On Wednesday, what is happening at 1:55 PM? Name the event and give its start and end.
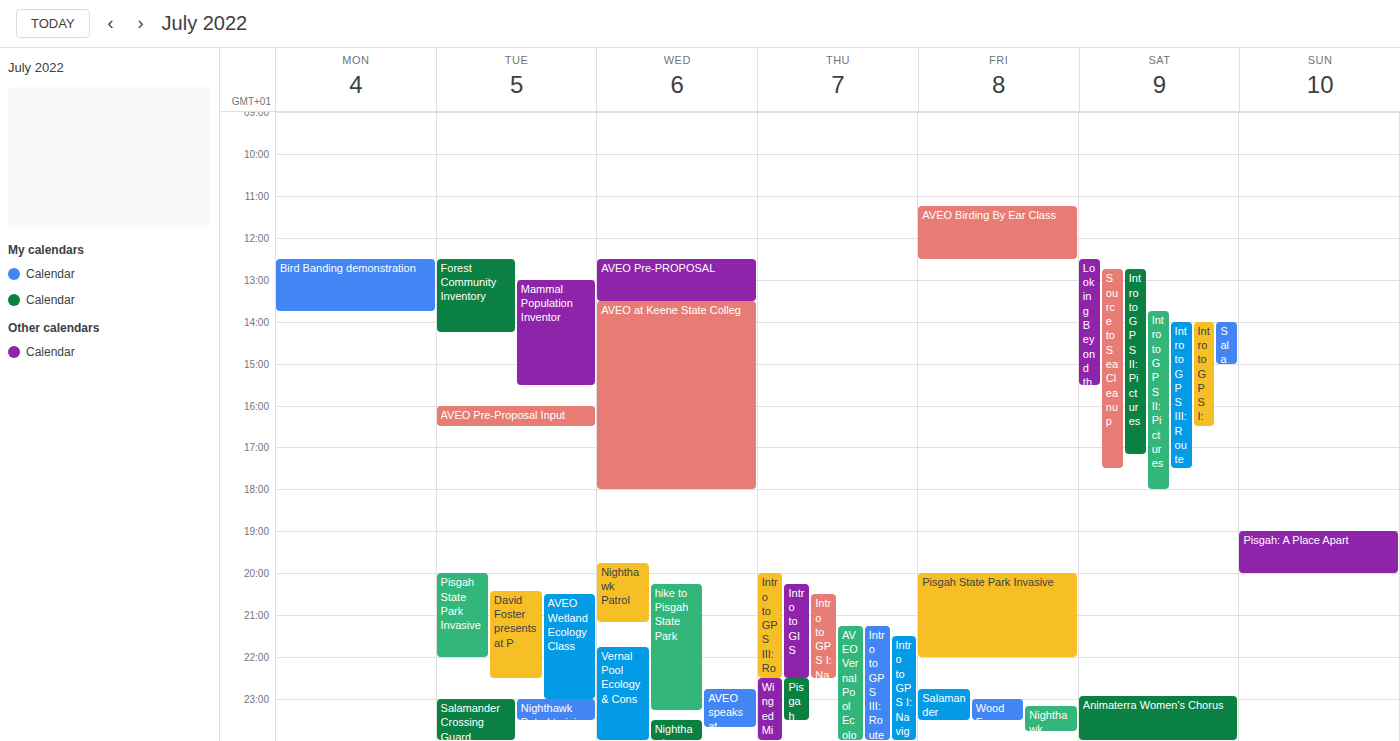
"AVEO at Keene State Colleg", 1:30 PM to 6:00 PM